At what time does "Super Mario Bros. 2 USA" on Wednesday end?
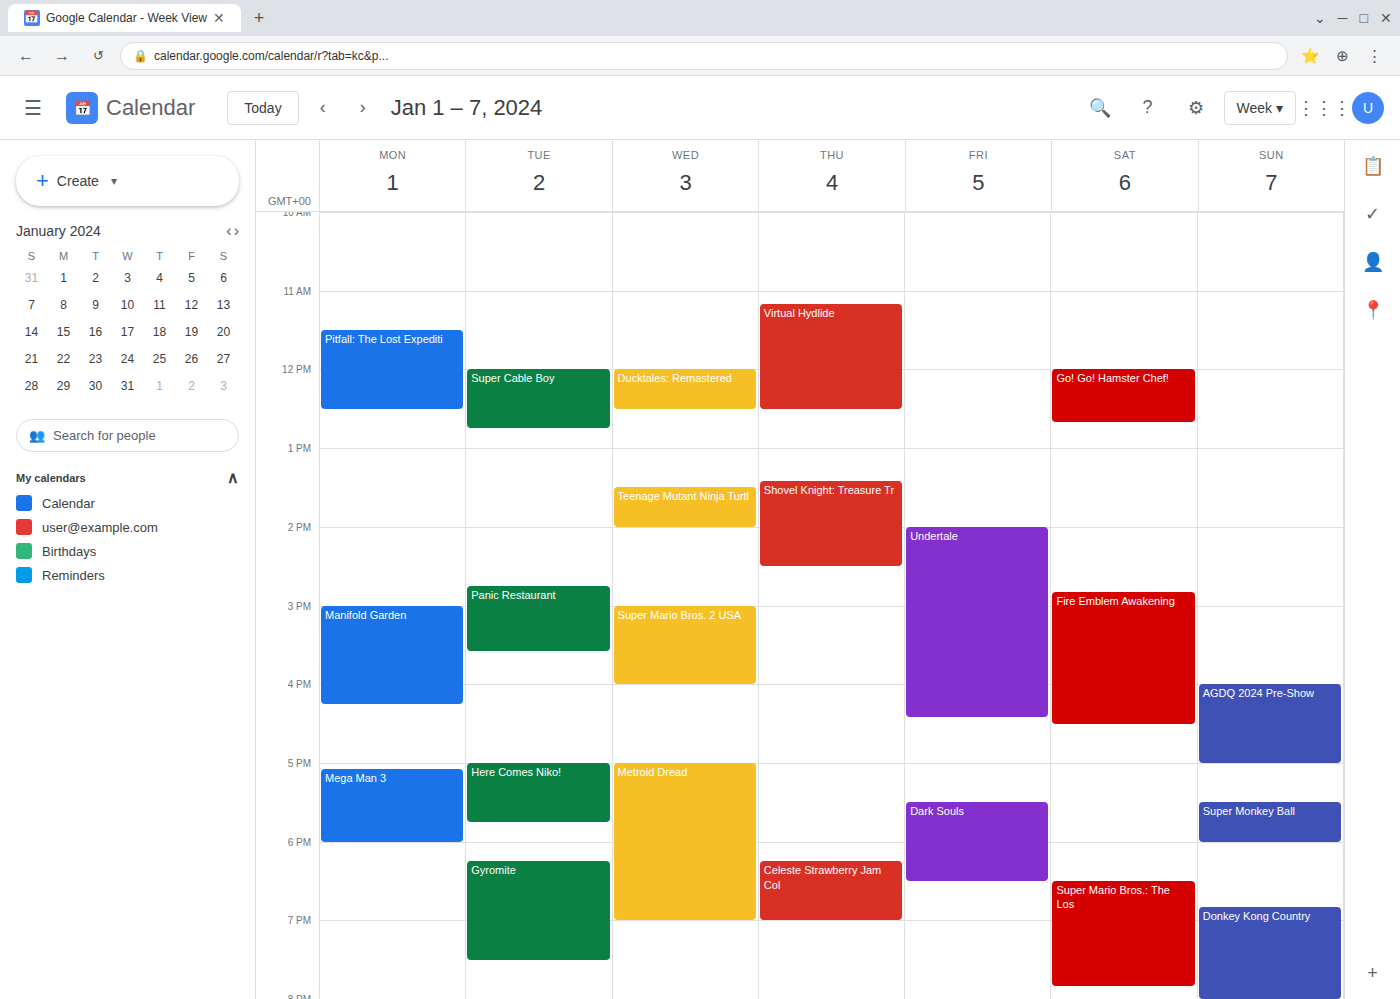
4:00 PM